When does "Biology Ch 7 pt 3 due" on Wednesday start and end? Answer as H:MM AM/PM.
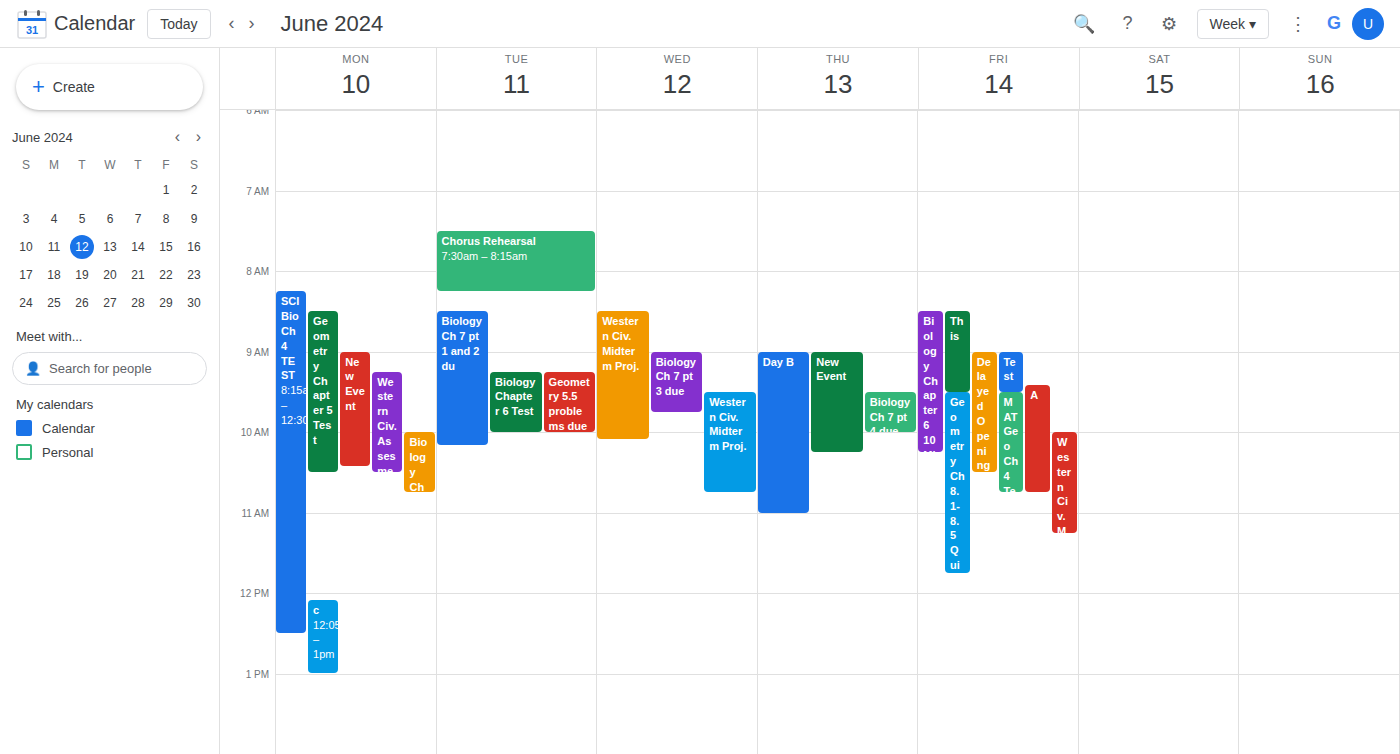
9:00 AM to 9:45 AM